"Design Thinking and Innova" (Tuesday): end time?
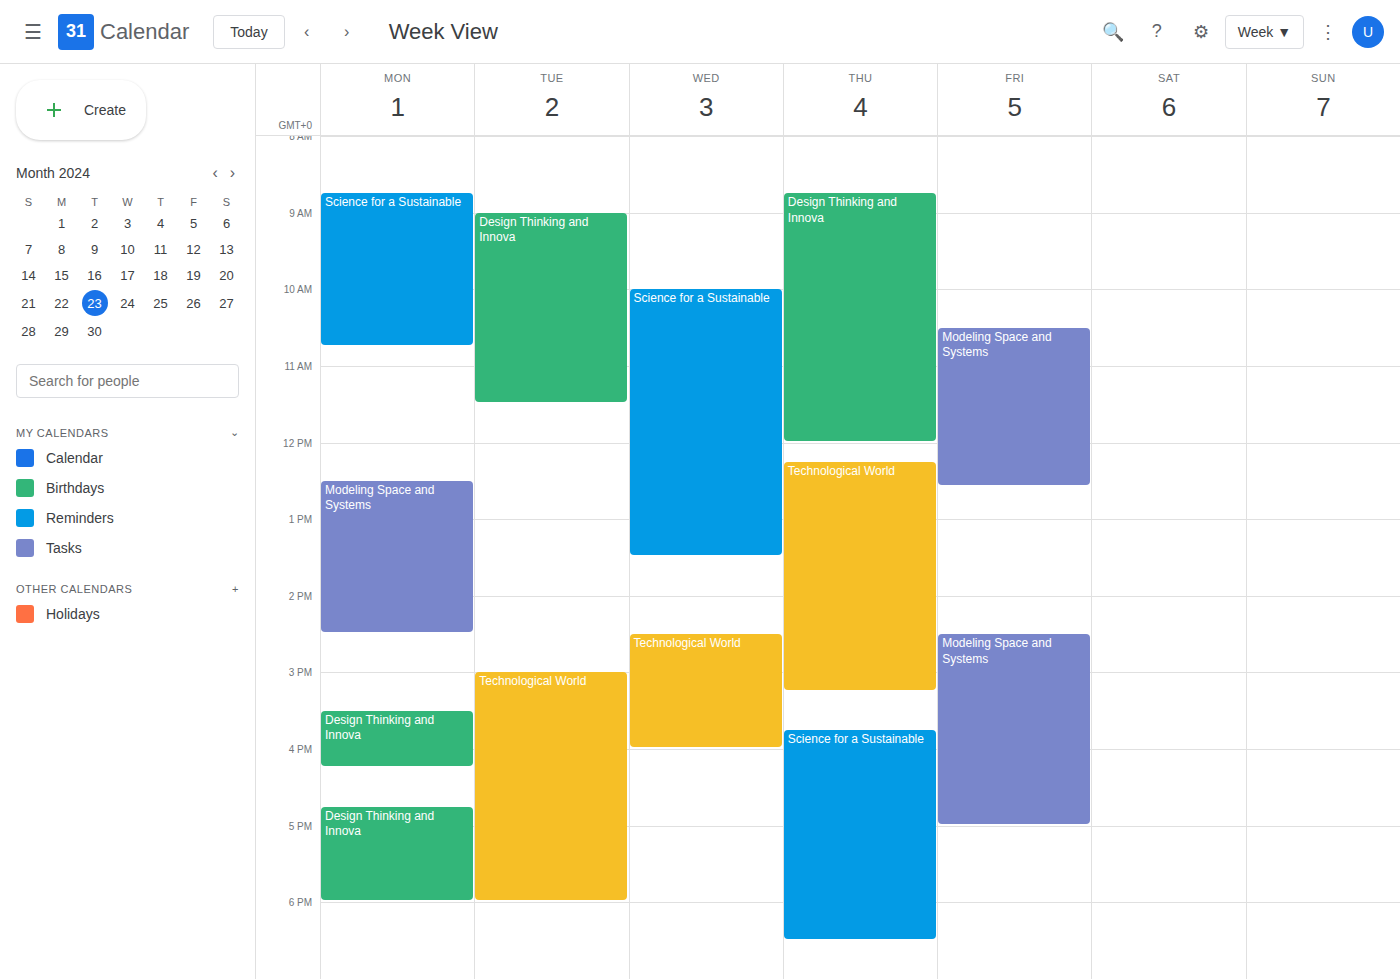
11:30 AM